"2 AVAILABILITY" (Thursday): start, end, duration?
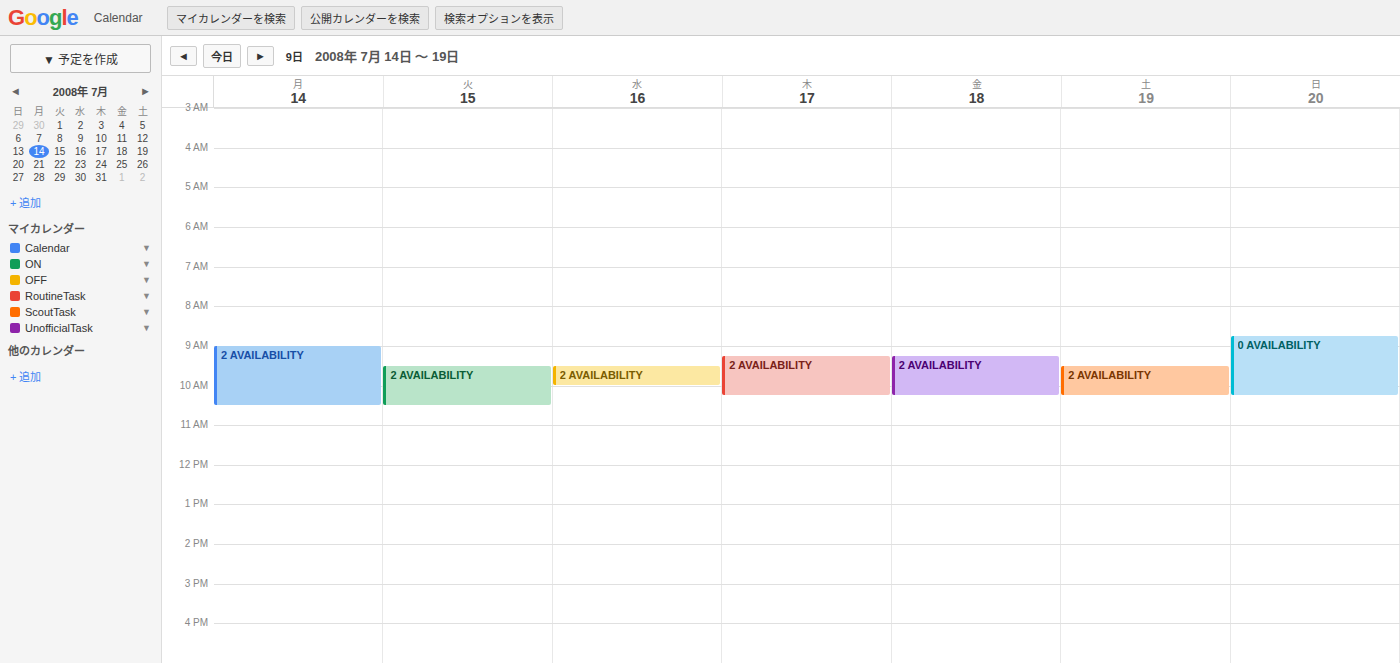
9:15 AM to 10:15 AM, 1 hour